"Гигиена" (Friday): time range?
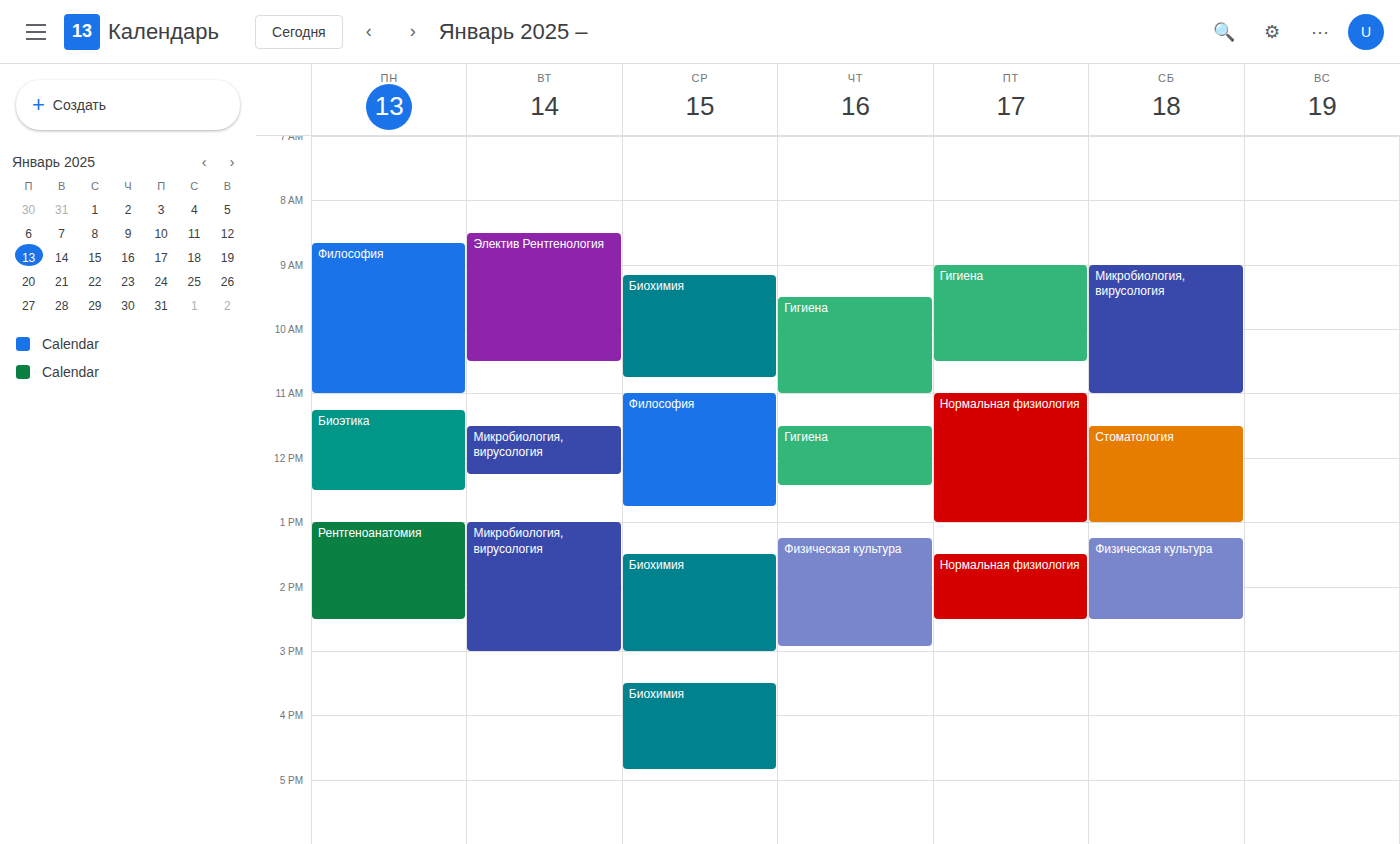
9:00 AM to 10:30 AM